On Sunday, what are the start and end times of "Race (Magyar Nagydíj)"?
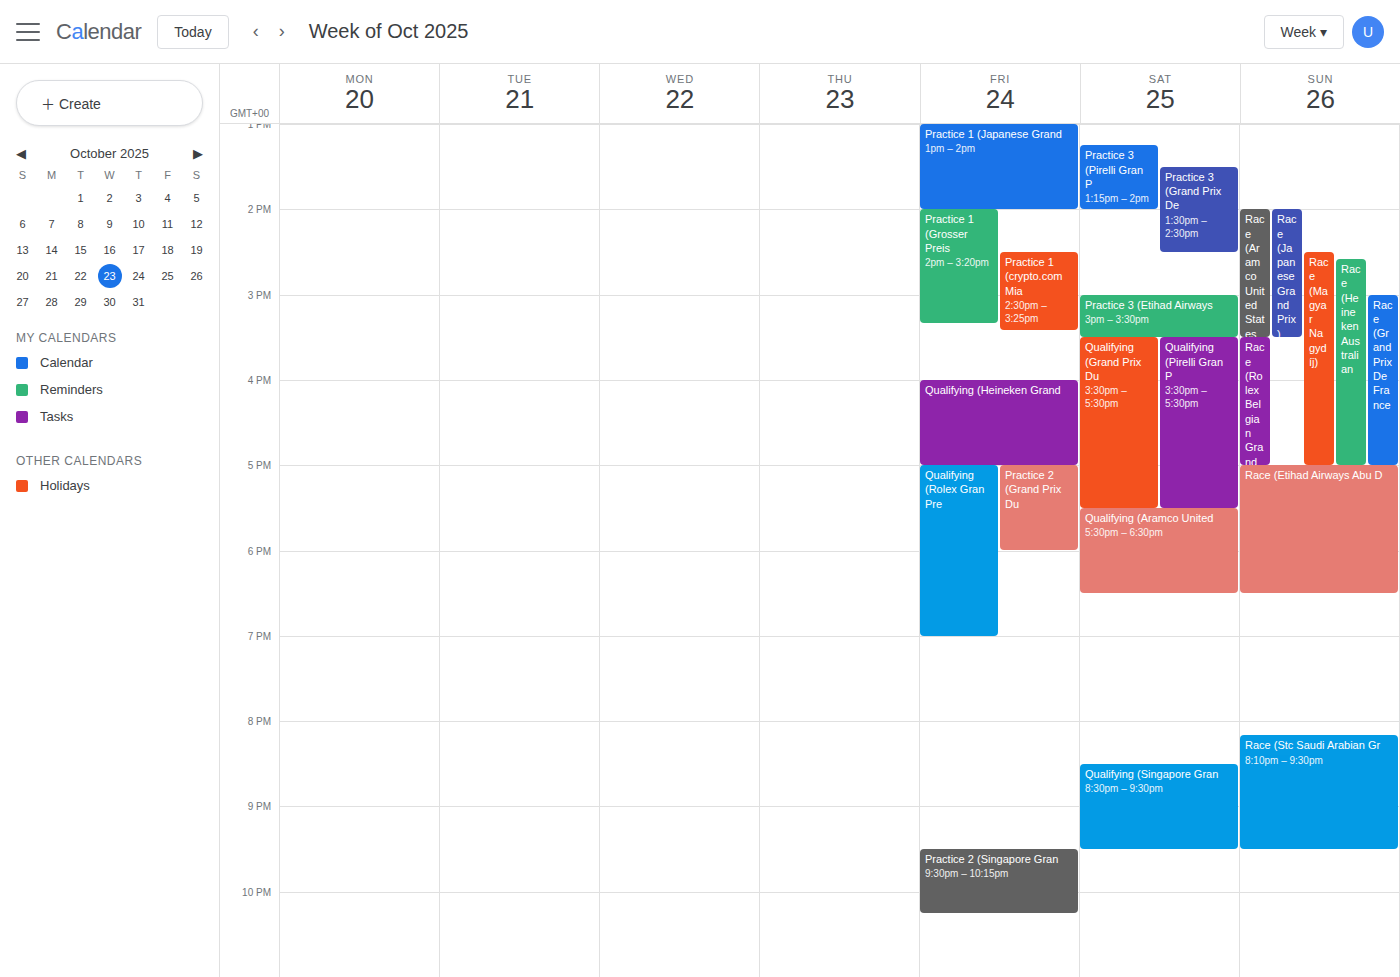
2:30 PM to 5:00 PM